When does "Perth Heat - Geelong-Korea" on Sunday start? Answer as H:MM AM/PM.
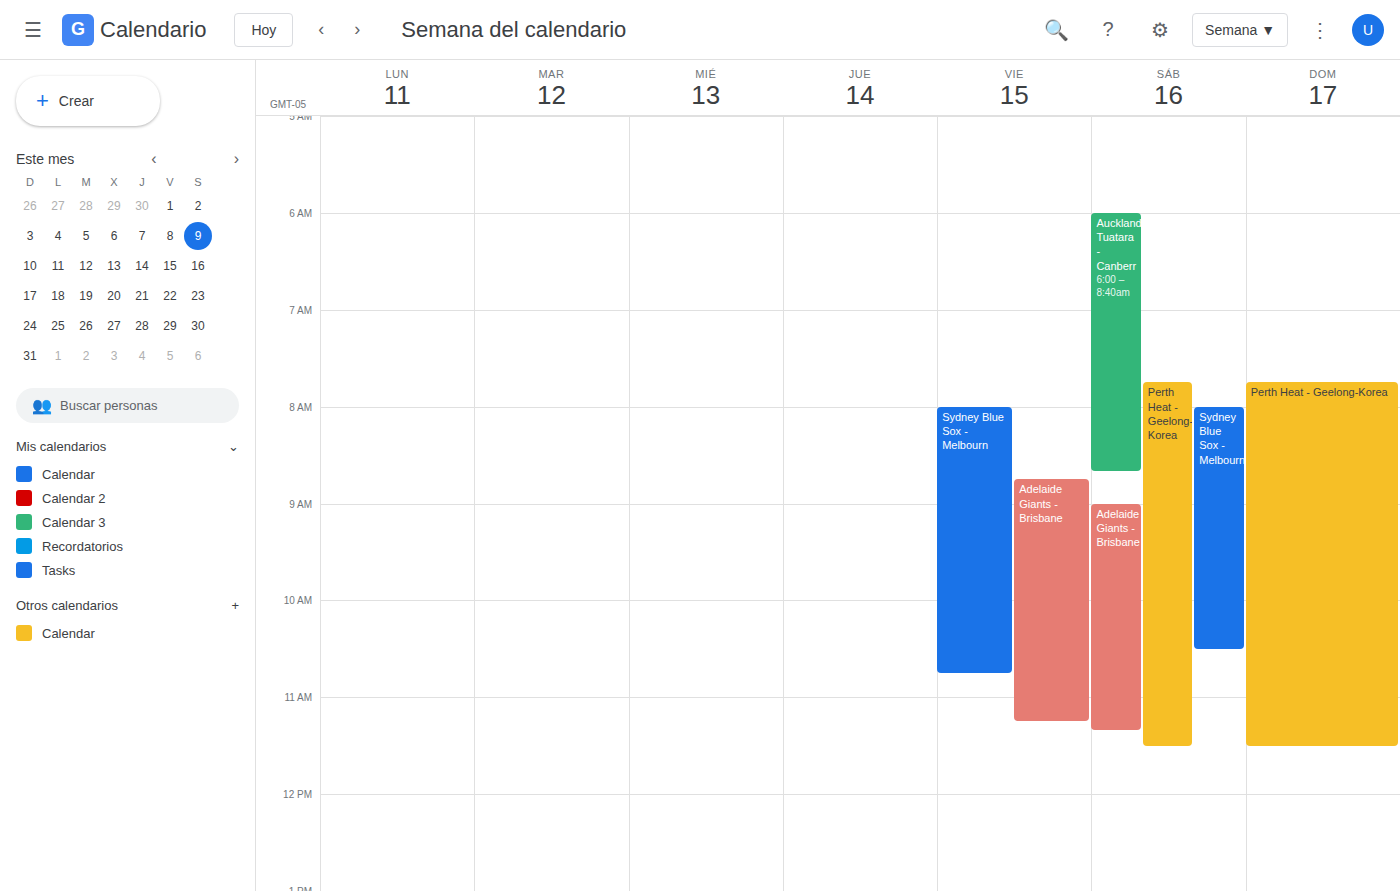
7:45 AM